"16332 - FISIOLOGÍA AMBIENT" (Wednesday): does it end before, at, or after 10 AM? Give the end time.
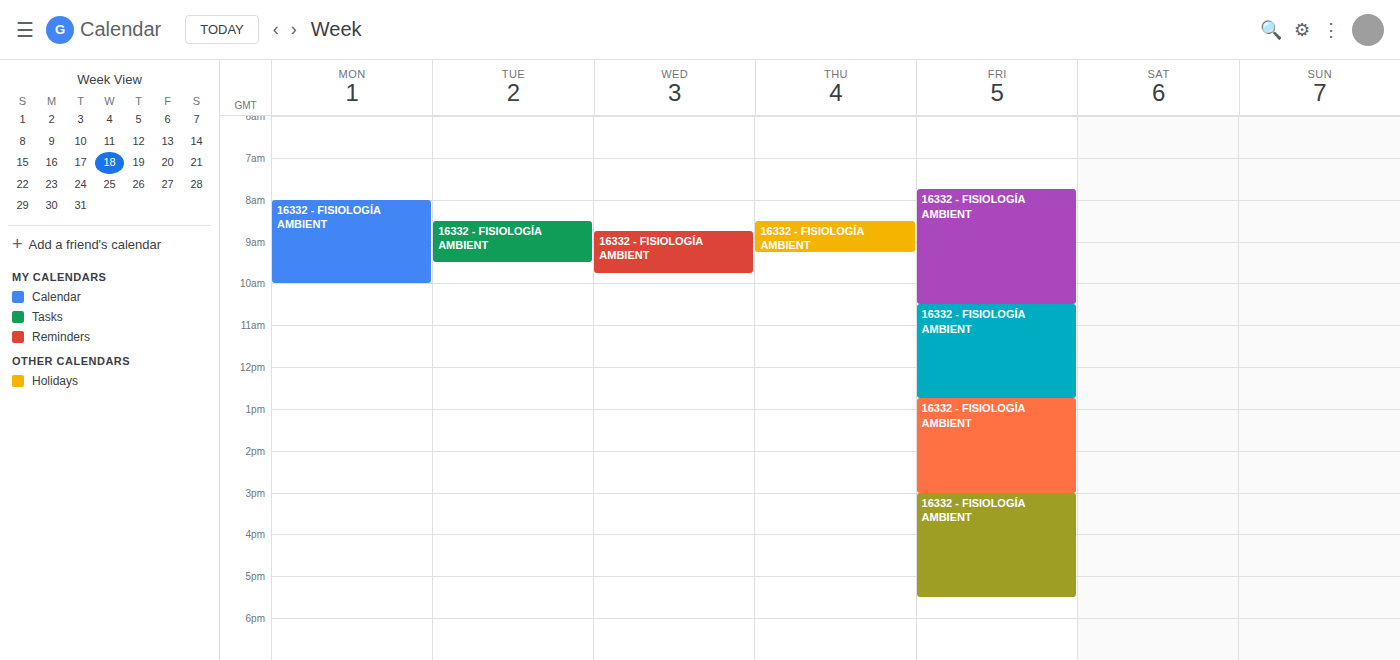
9:45 AM -- before 10 AM, 15 minutes above the 10 AM line.